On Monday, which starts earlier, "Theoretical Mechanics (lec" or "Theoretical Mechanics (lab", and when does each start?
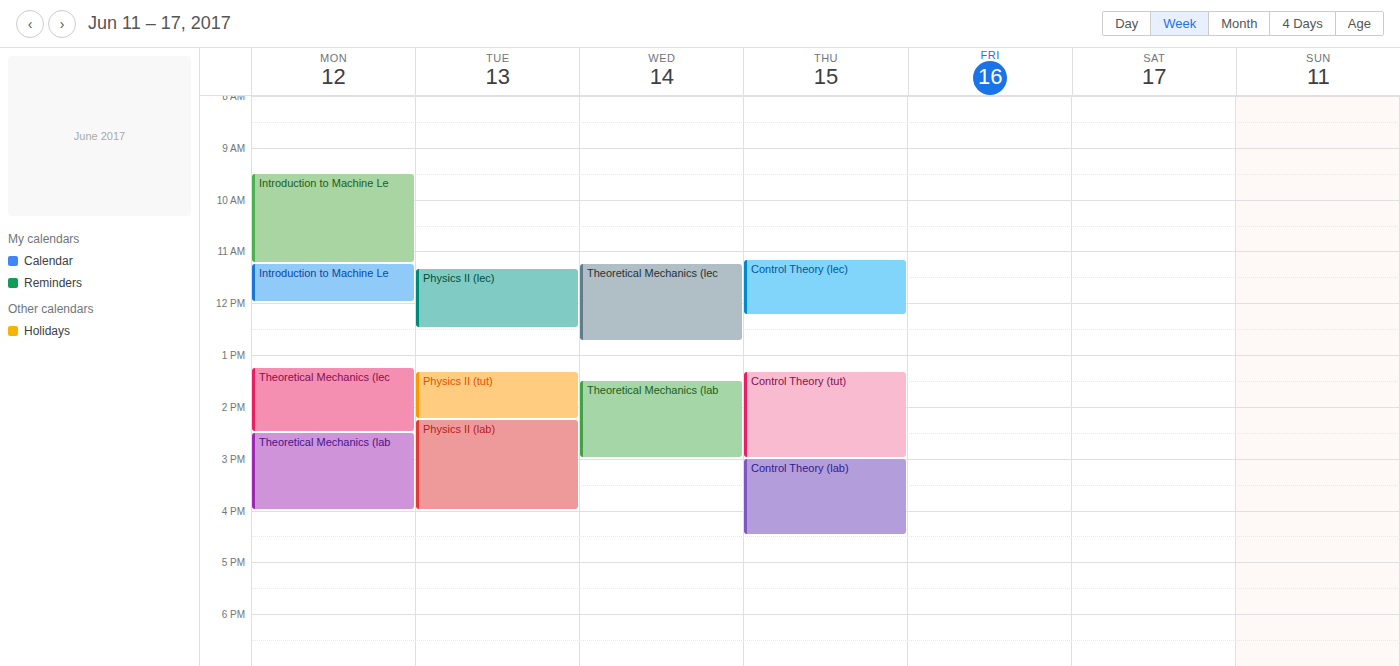
"Theoretical Mechanics (lec" 1:15 PM; "Theoretical Mechanics (lab" 2:30 PM.